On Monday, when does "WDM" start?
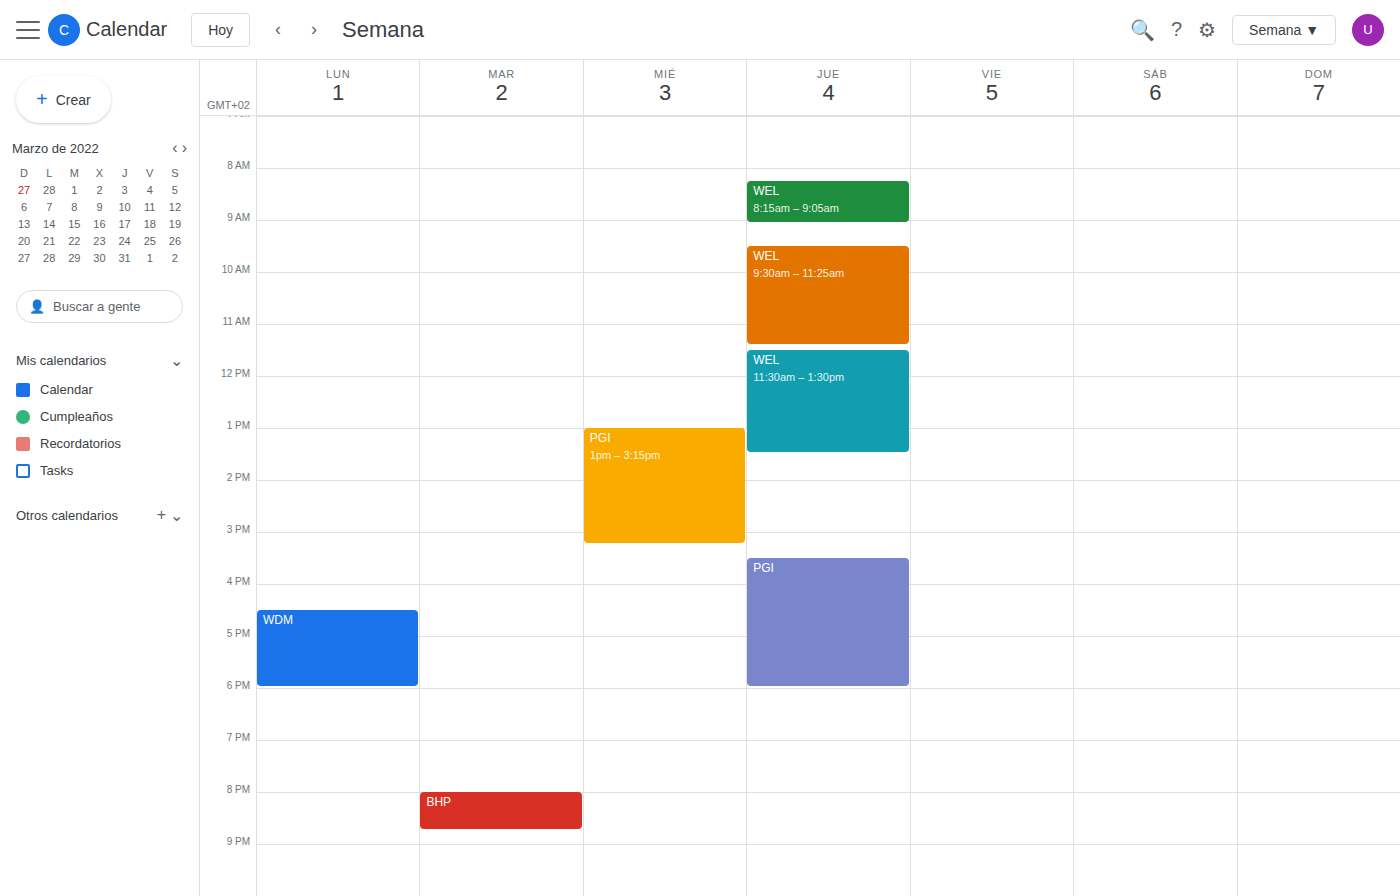
4:30 PM